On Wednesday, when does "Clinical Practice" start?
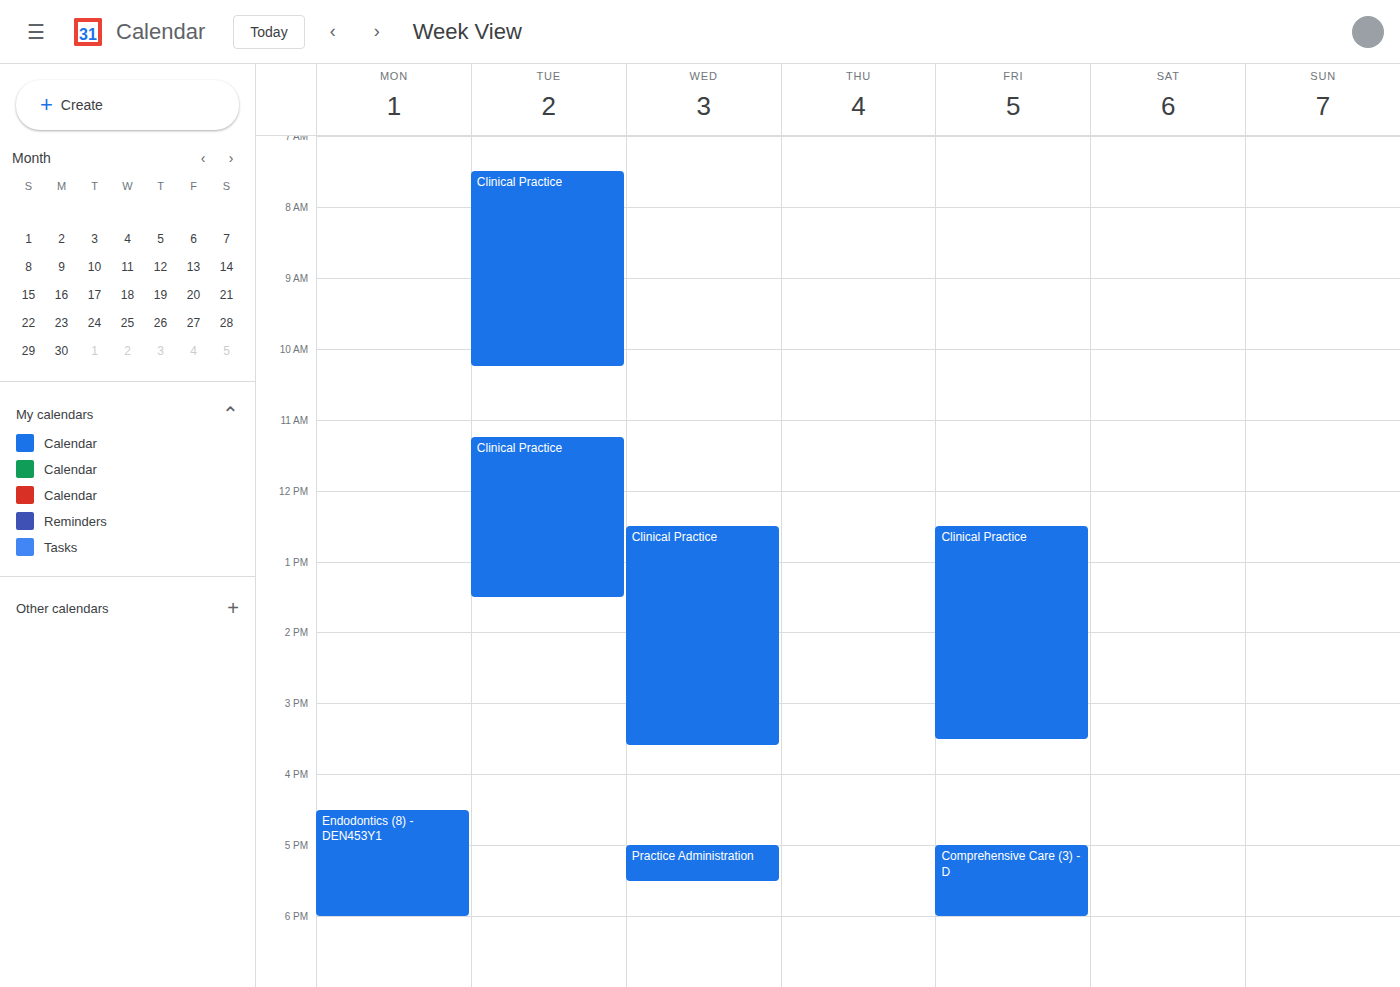
12:30 PM